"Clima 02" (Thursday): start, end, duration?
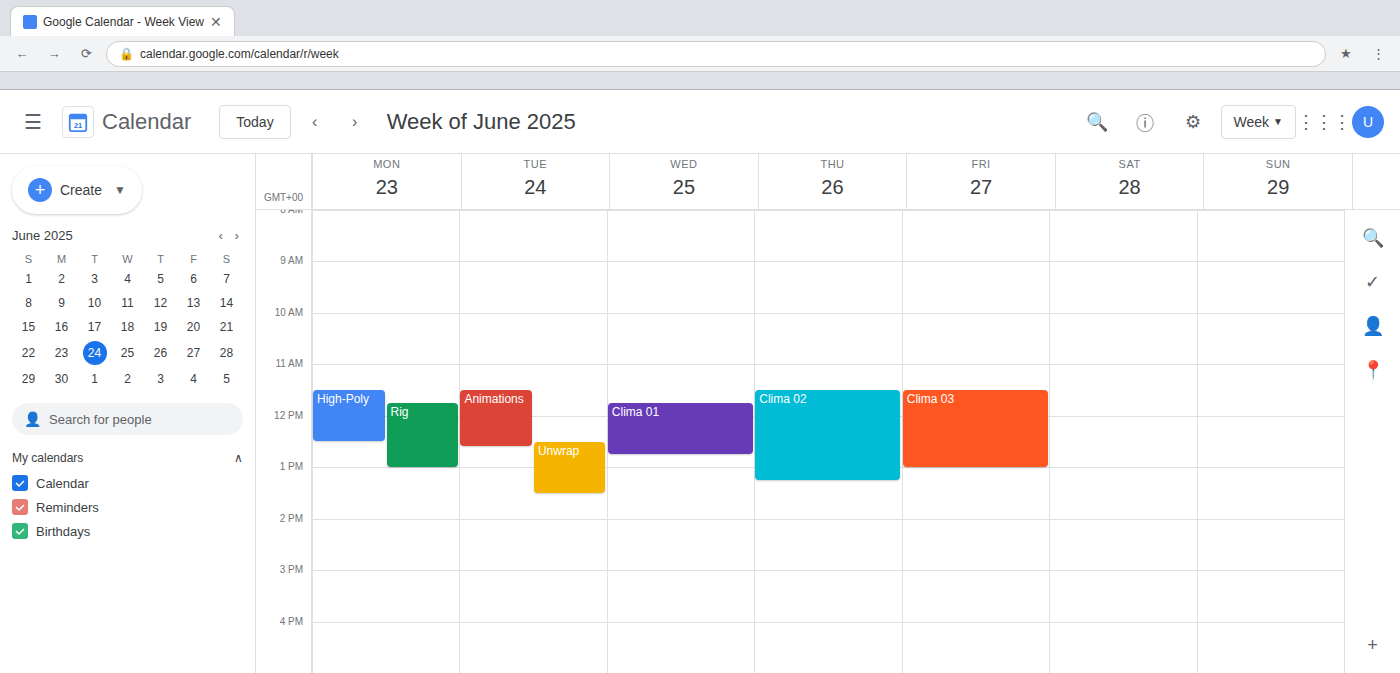
11:30 to 13:15, 1 hour 45 minutes